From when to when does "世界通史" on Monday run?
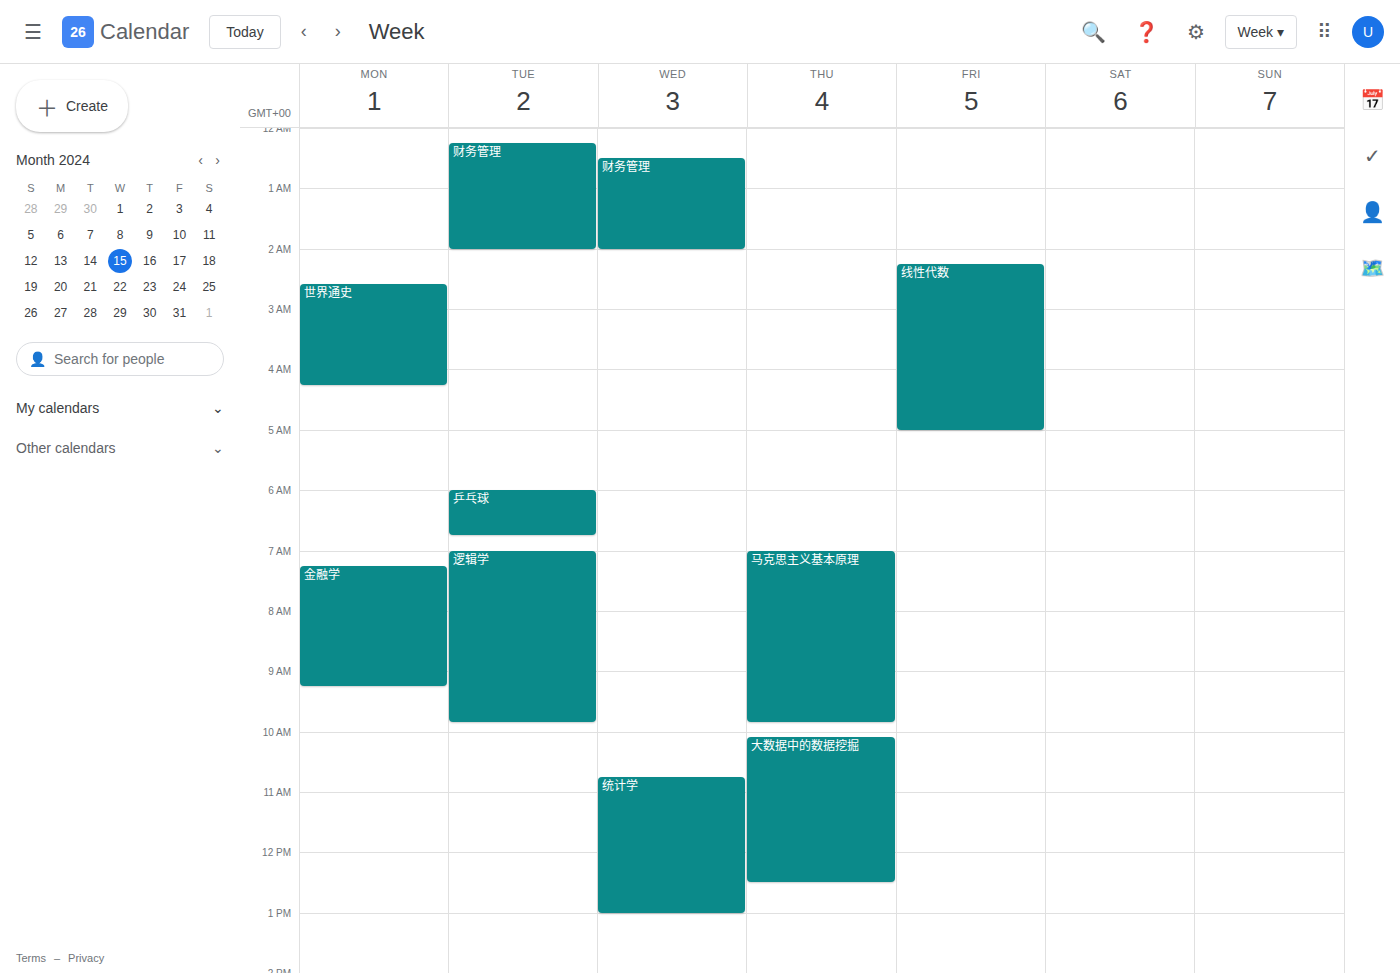
2:35 AM to 4:15 AM